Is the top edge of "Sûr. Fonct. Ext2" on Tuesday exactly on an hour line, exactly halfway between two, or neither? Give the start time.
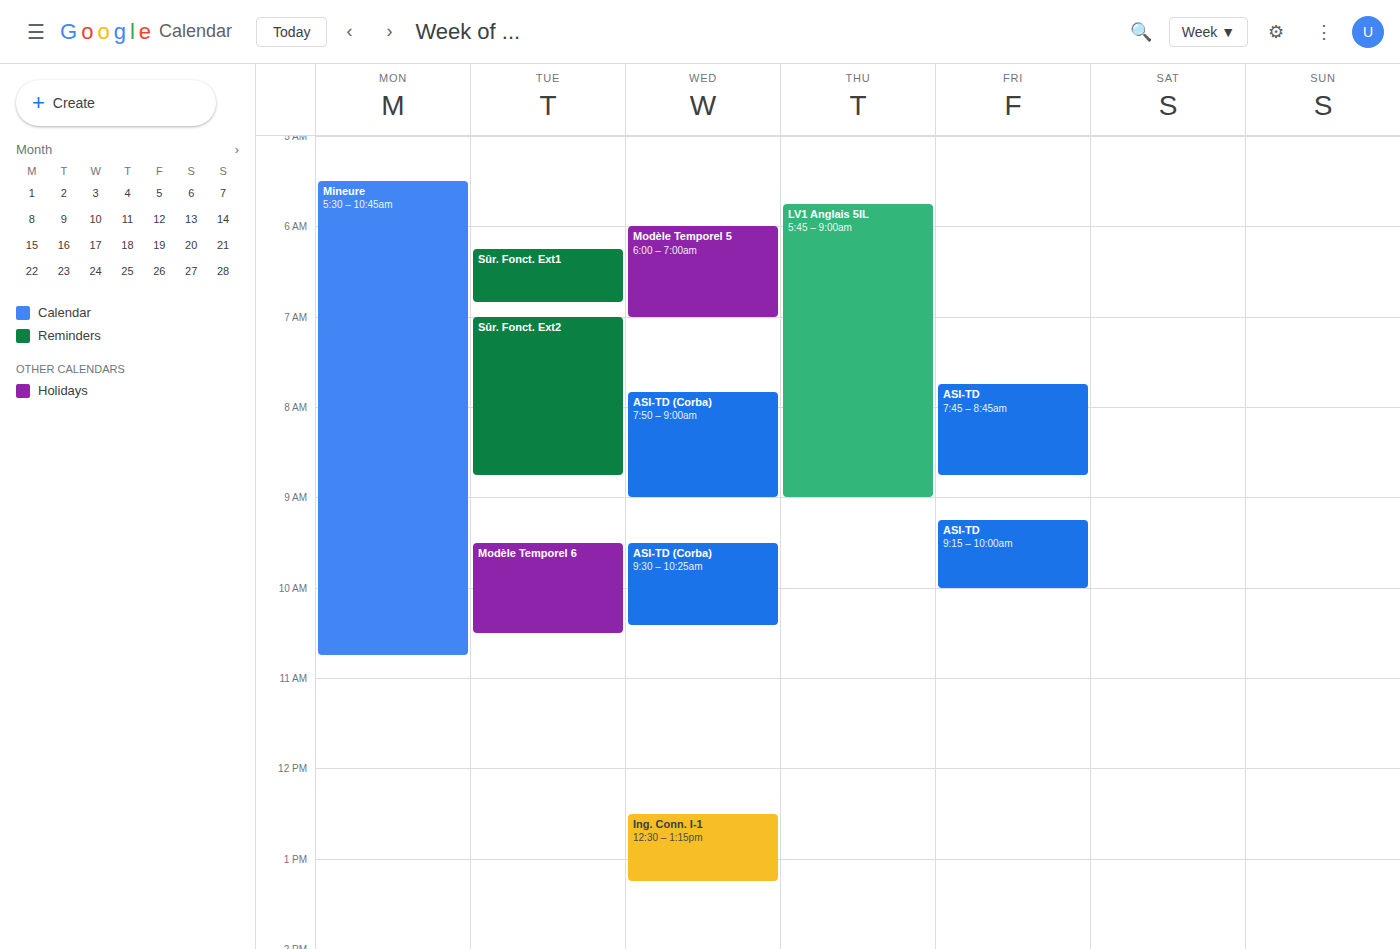
7:00 AM -- exactly on the 7 AM line.